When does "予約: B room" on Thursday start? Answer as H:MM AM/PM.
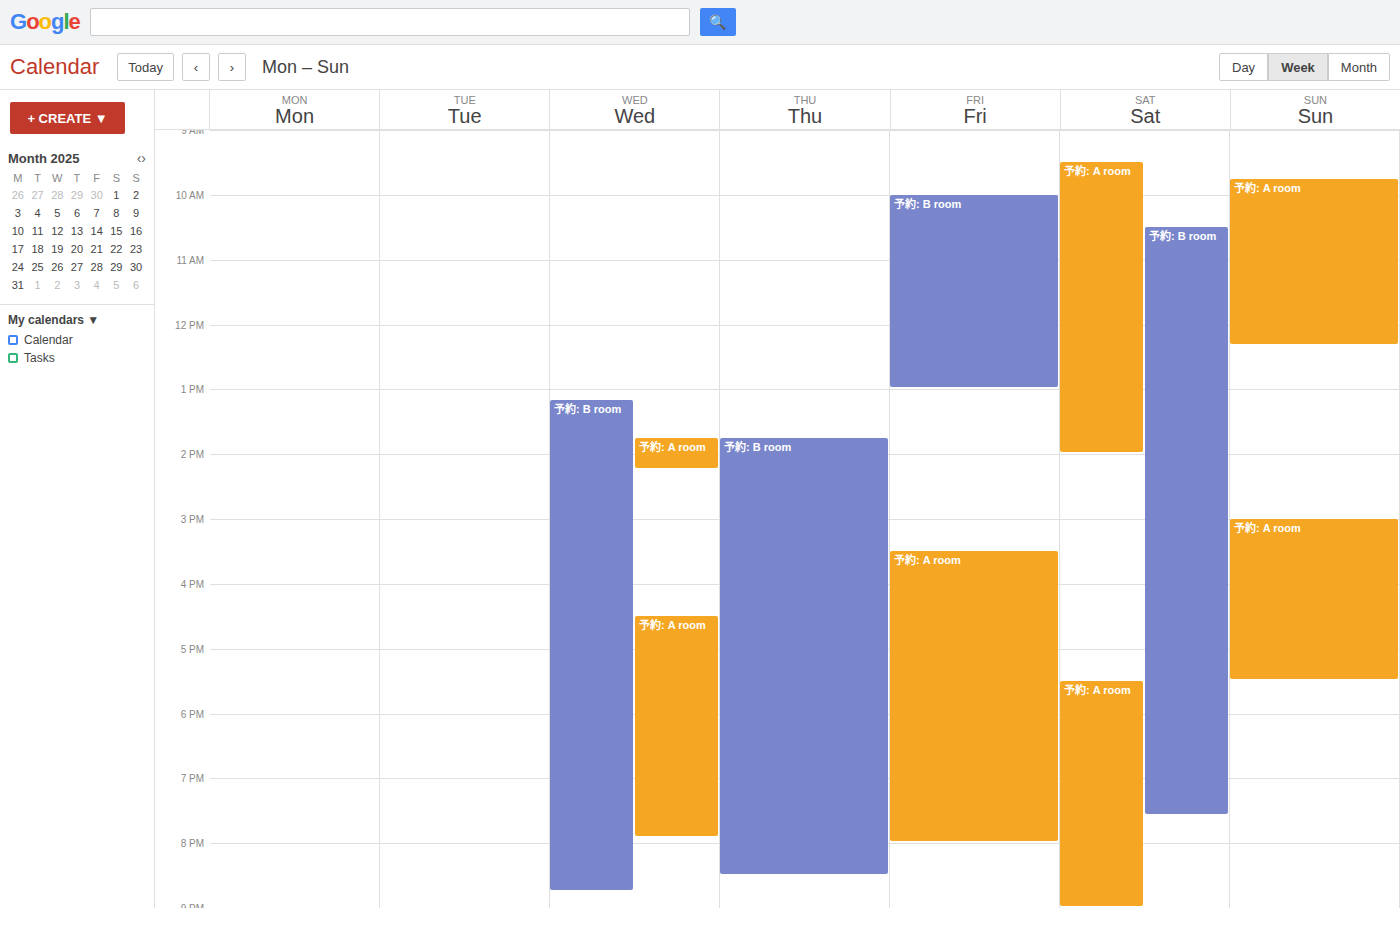
1:45 PM